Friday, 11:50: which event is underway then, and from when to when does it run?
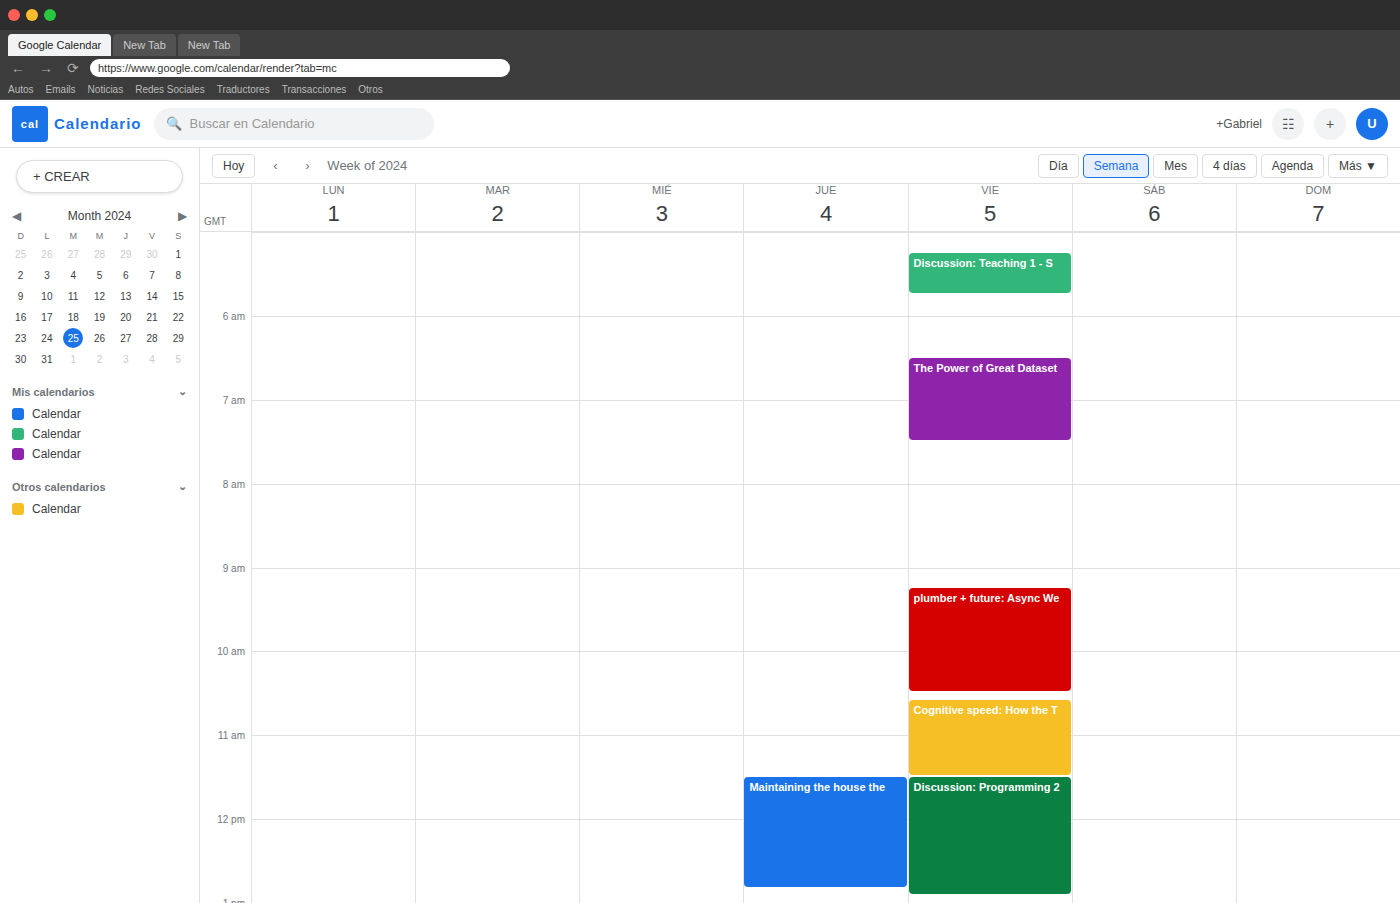
"Discussion: Programming 2", 11:30 to 12:55